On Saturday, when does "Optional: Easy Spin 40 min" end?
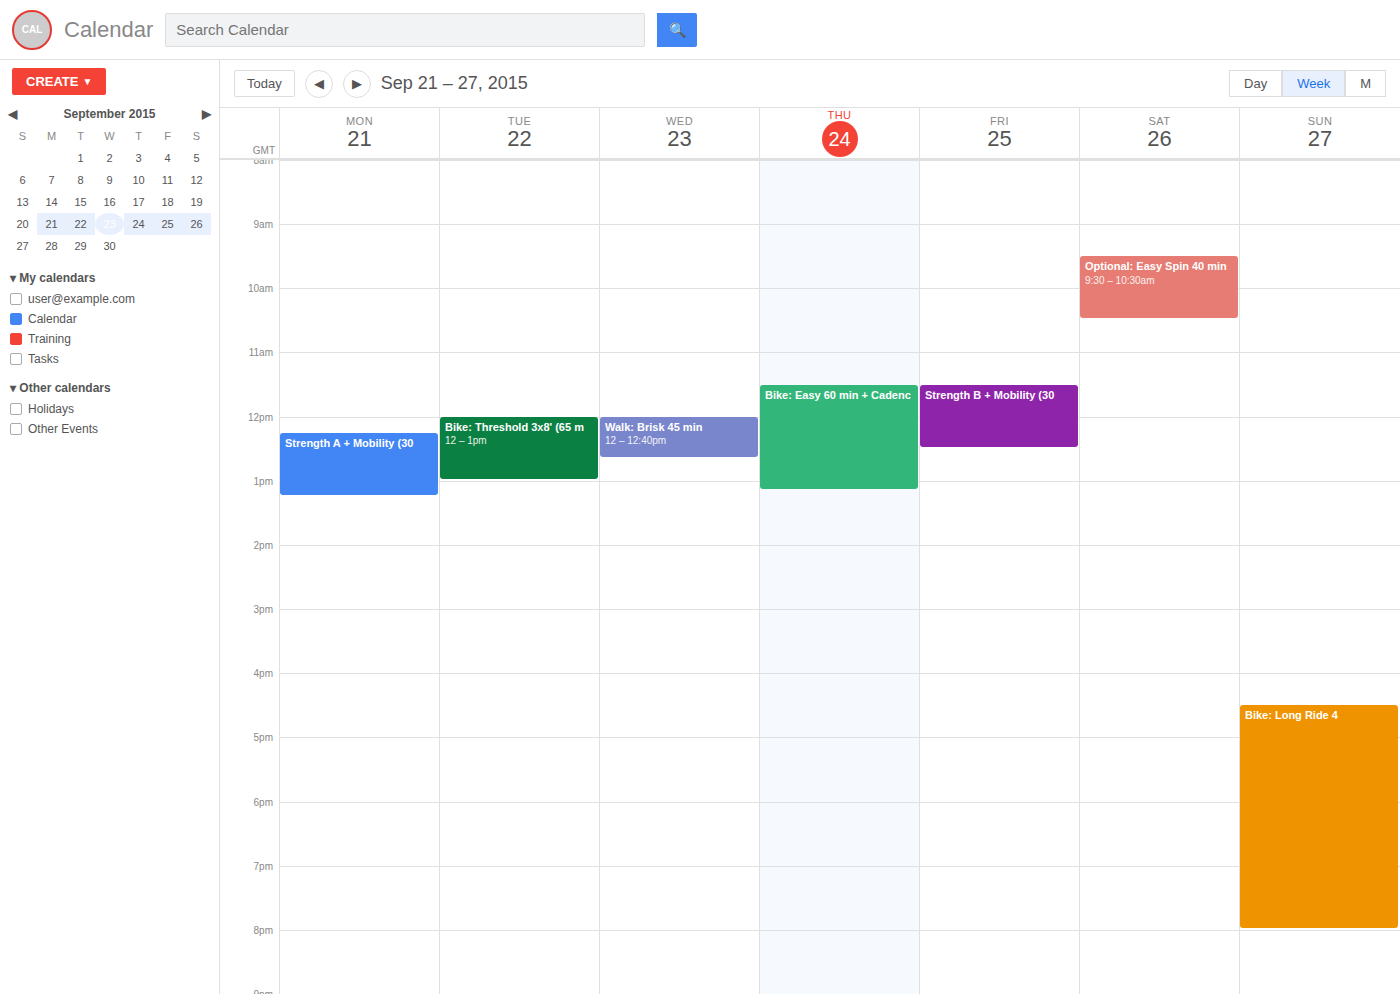
10:30 AM